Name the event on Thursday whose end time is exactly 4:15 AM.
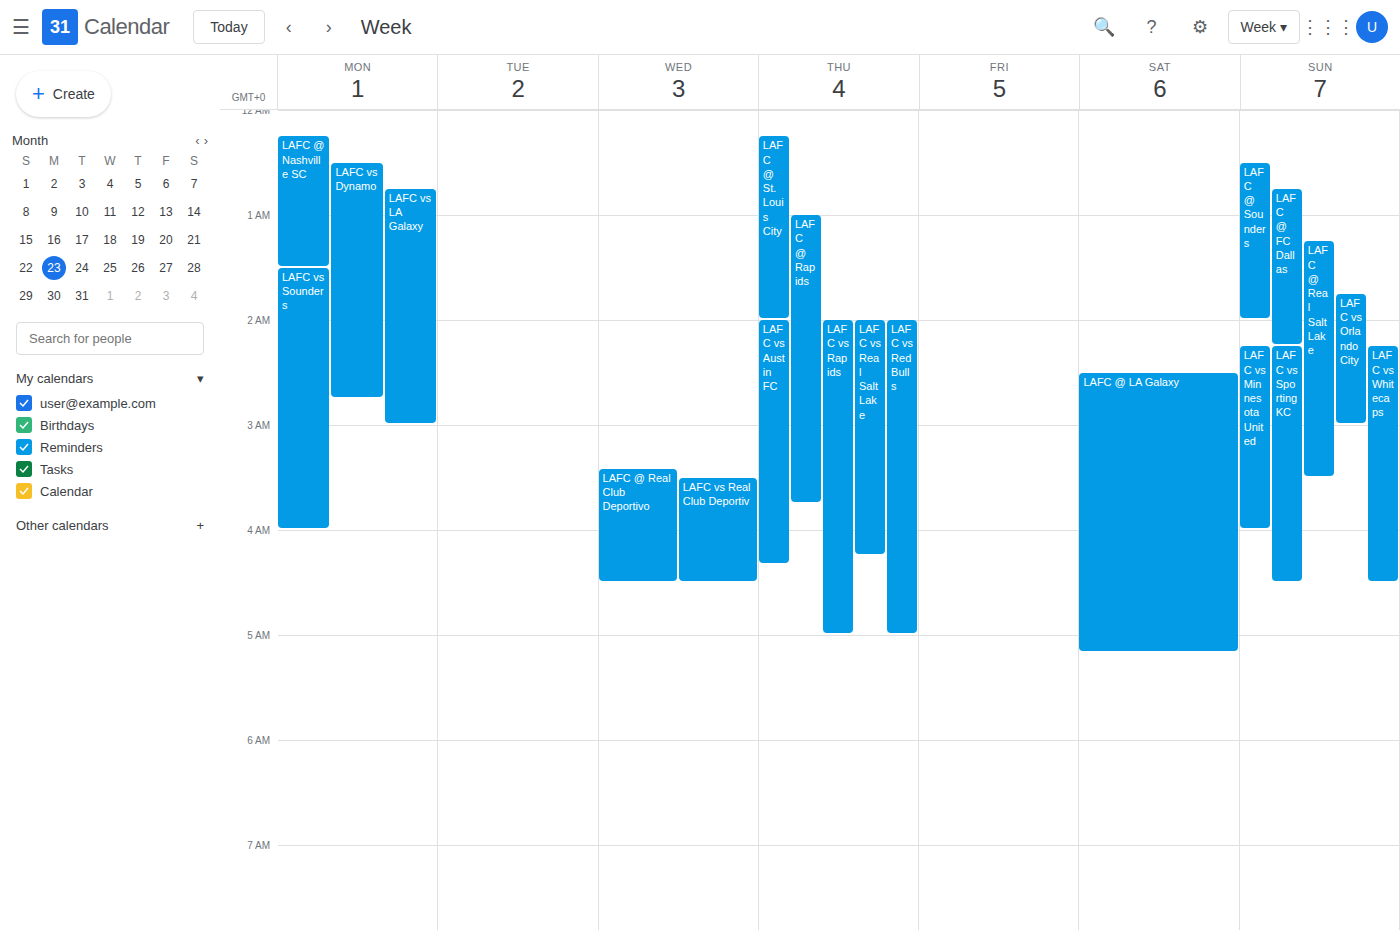
"LAFC vs Real Salt Lake"